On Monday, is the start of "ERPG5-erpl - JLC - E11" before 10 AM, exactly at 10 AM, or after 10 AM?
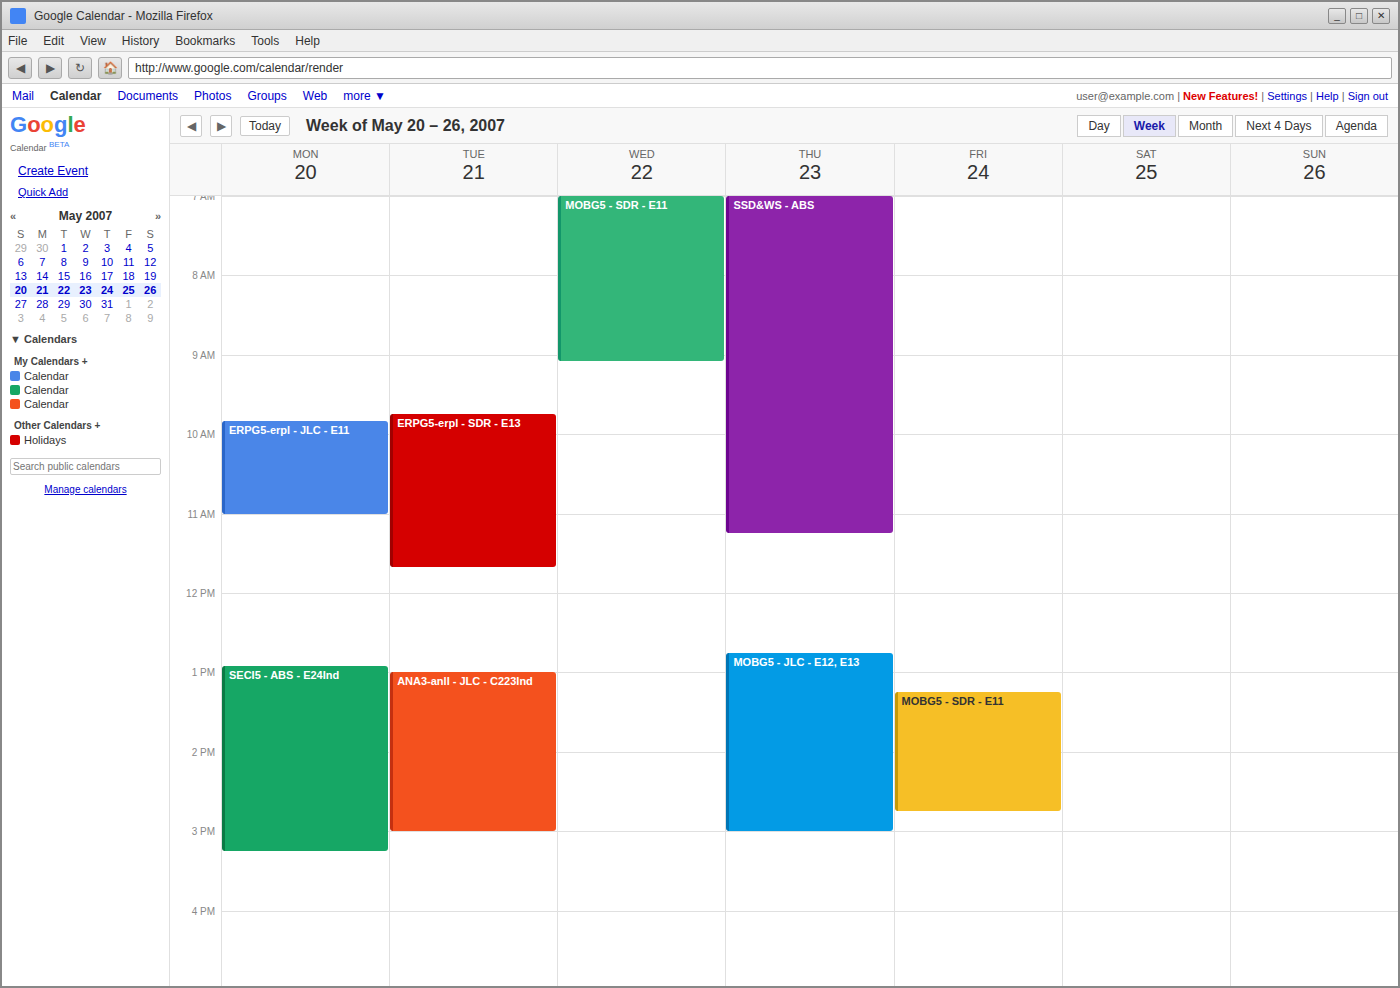
9:50 AM -- before 10 AM, 10 minutes above the 10 AM line.